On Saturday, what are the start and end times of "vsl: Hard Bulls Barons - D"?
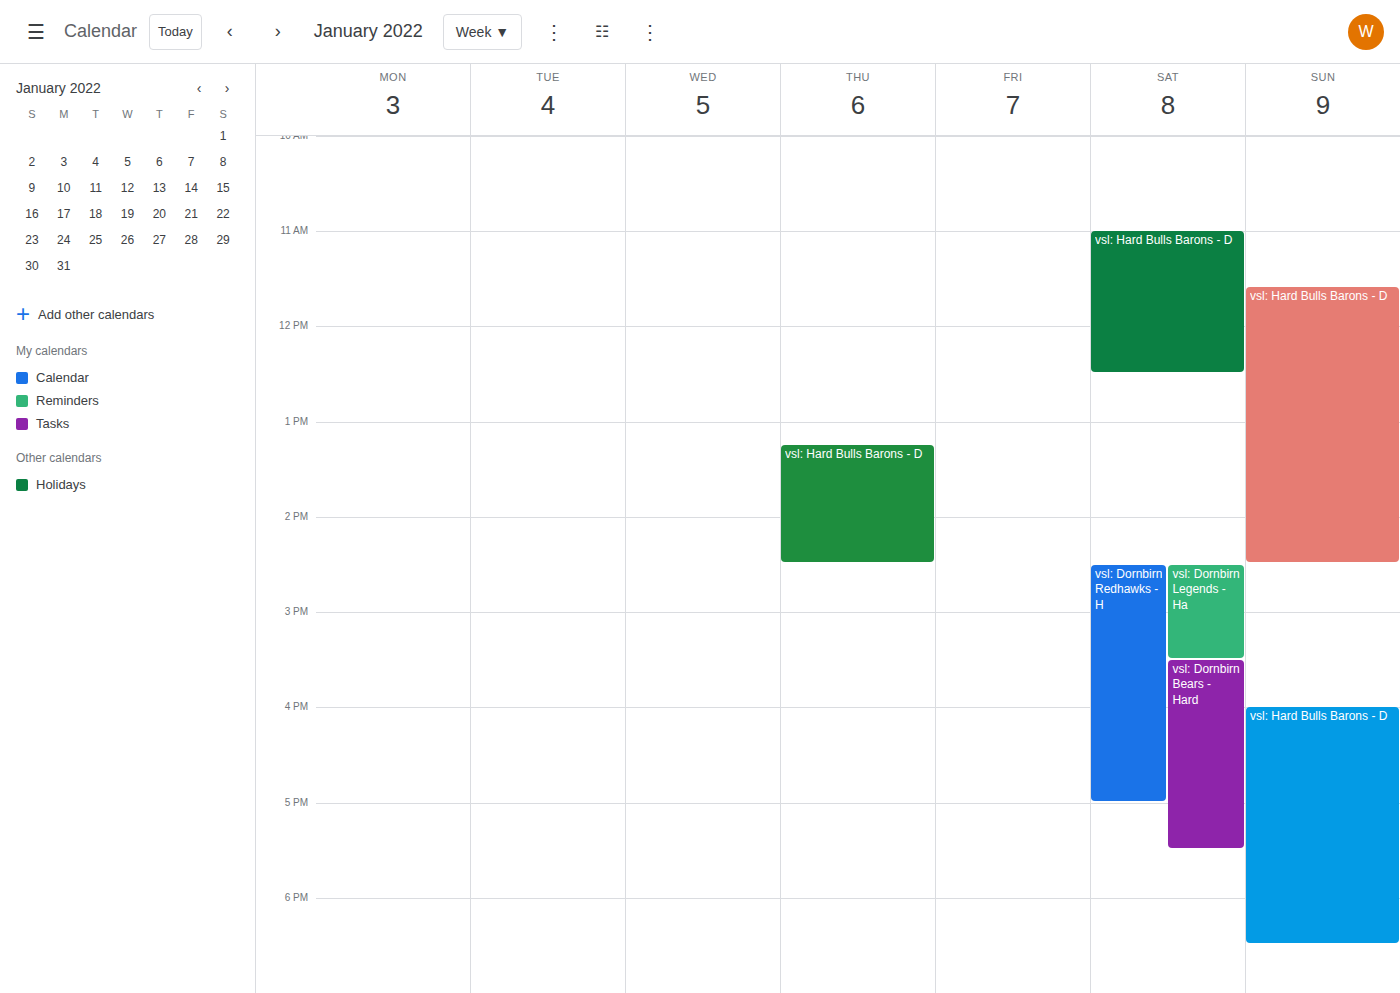
11:00 AM to 12:30 PM